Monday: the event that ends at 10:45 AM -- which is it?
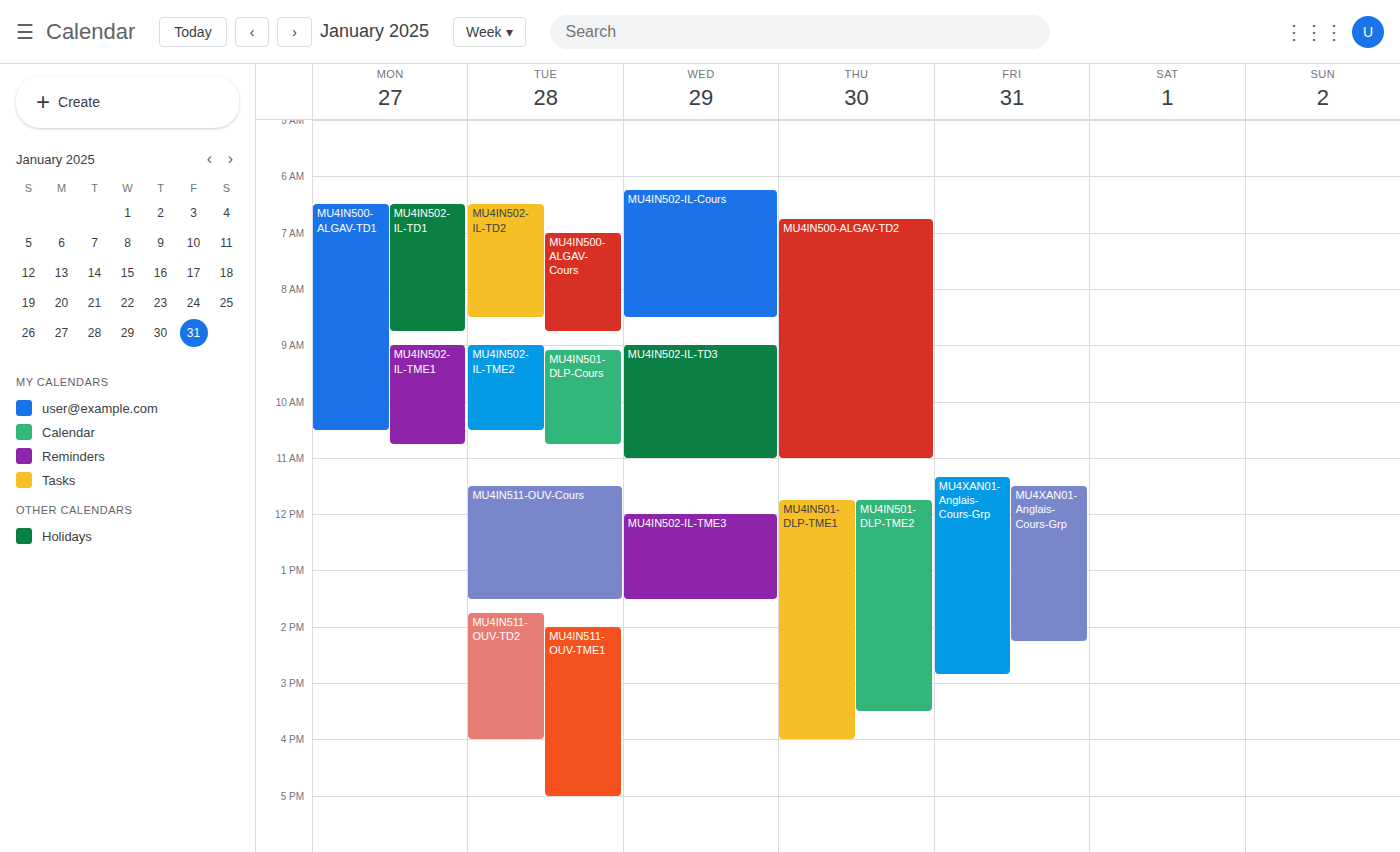
"MU4IN502-IL-TME1"